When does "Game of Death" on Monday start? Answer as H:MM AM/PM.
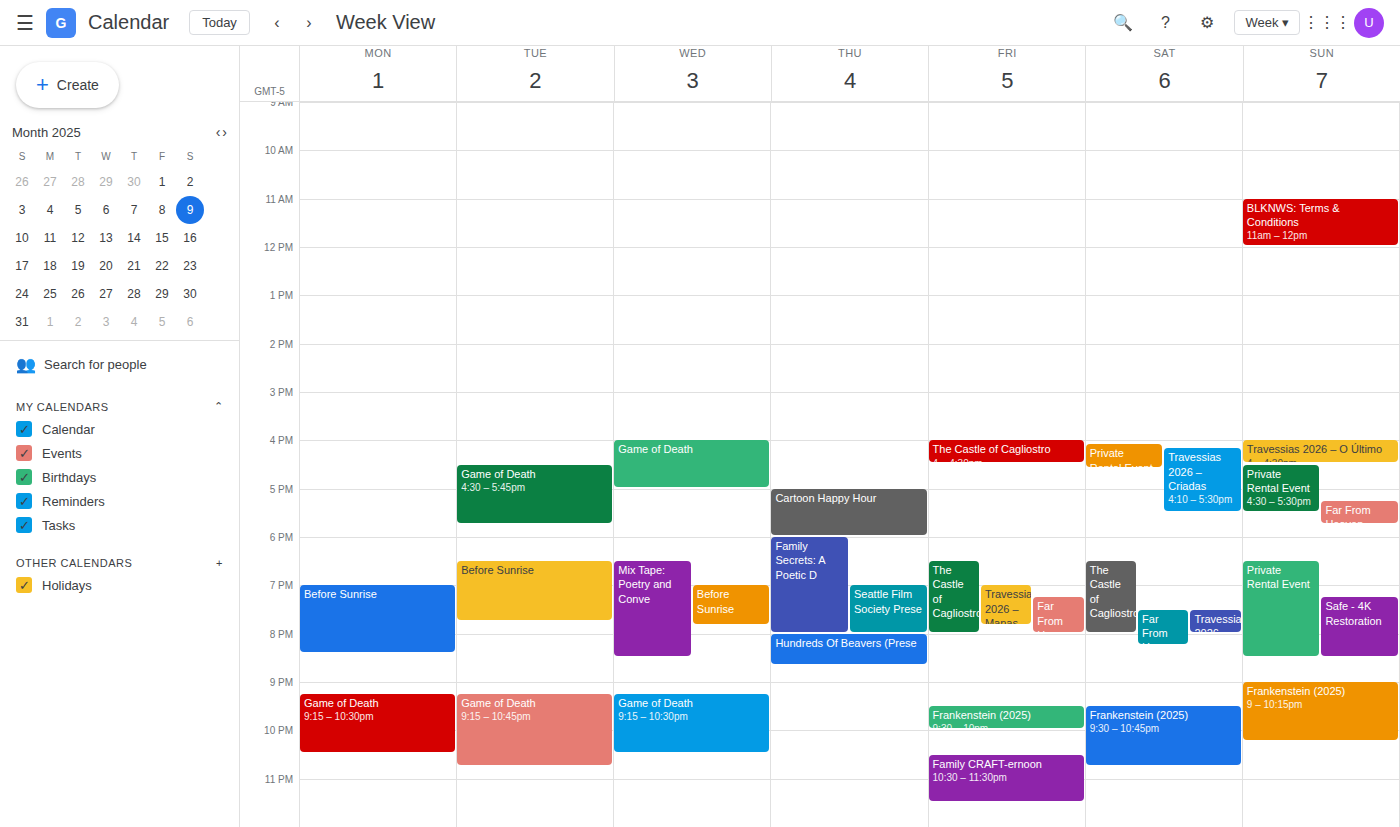
9:15 PM